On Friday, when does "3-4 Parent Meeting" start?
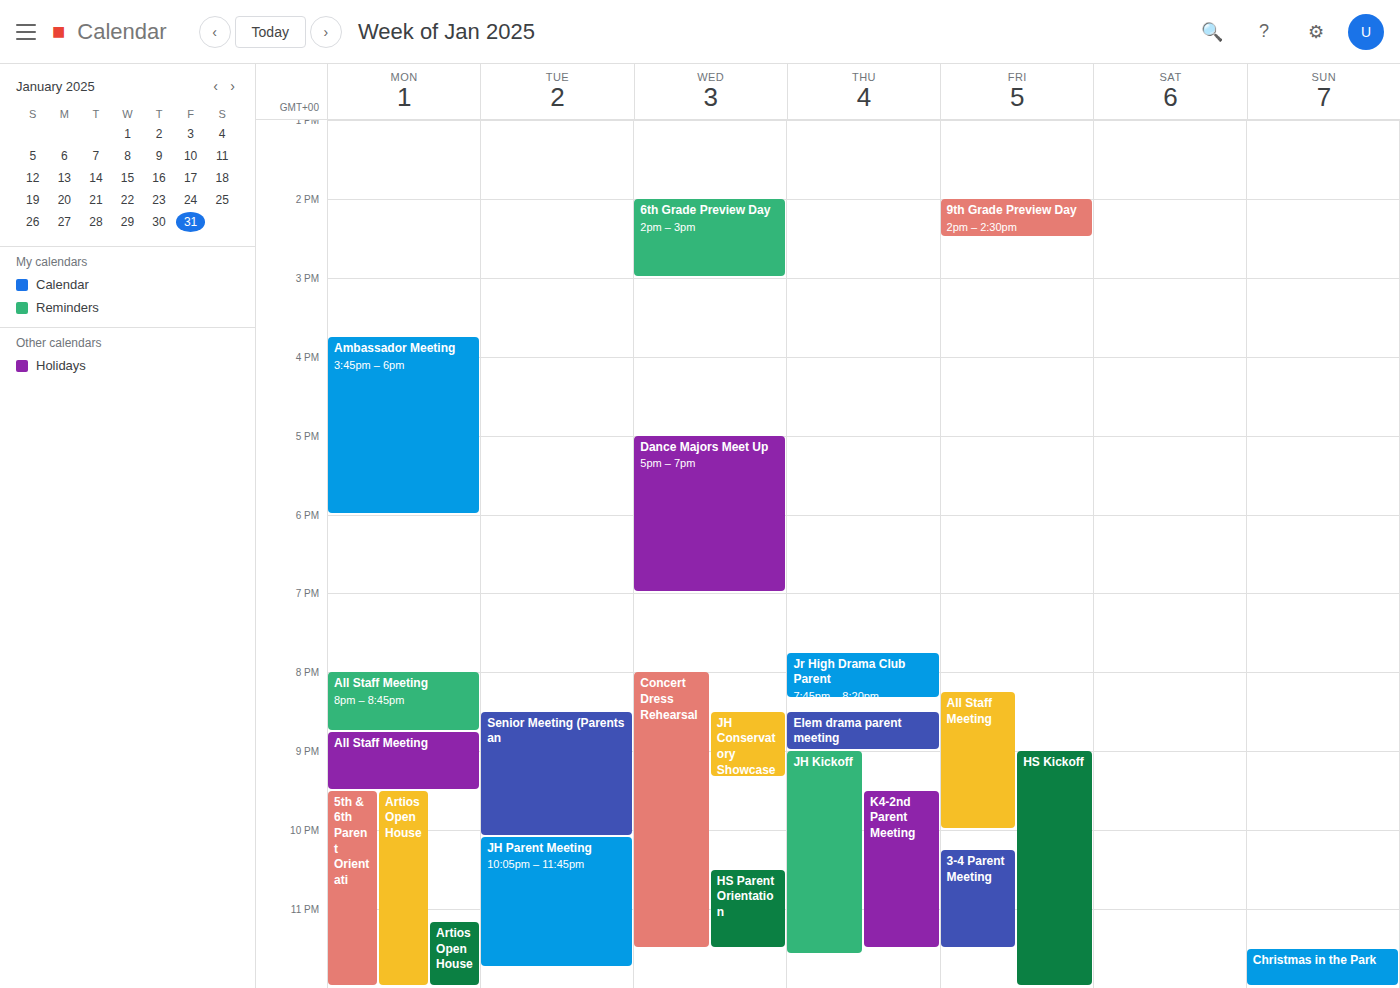
10:15 PM